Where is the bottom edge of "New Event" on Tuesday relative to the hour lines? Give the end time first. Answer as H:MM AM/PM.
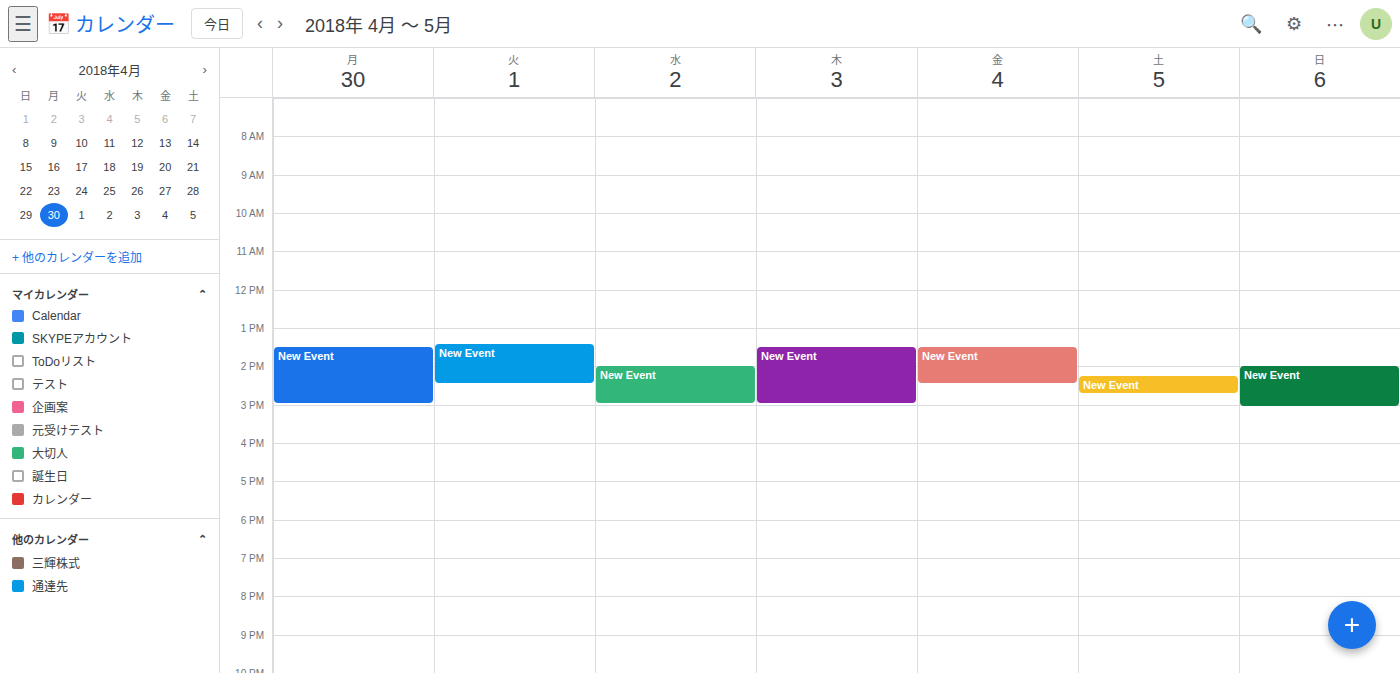
2:30 PM -- halfway between the 2 PM and 3 PM lines.